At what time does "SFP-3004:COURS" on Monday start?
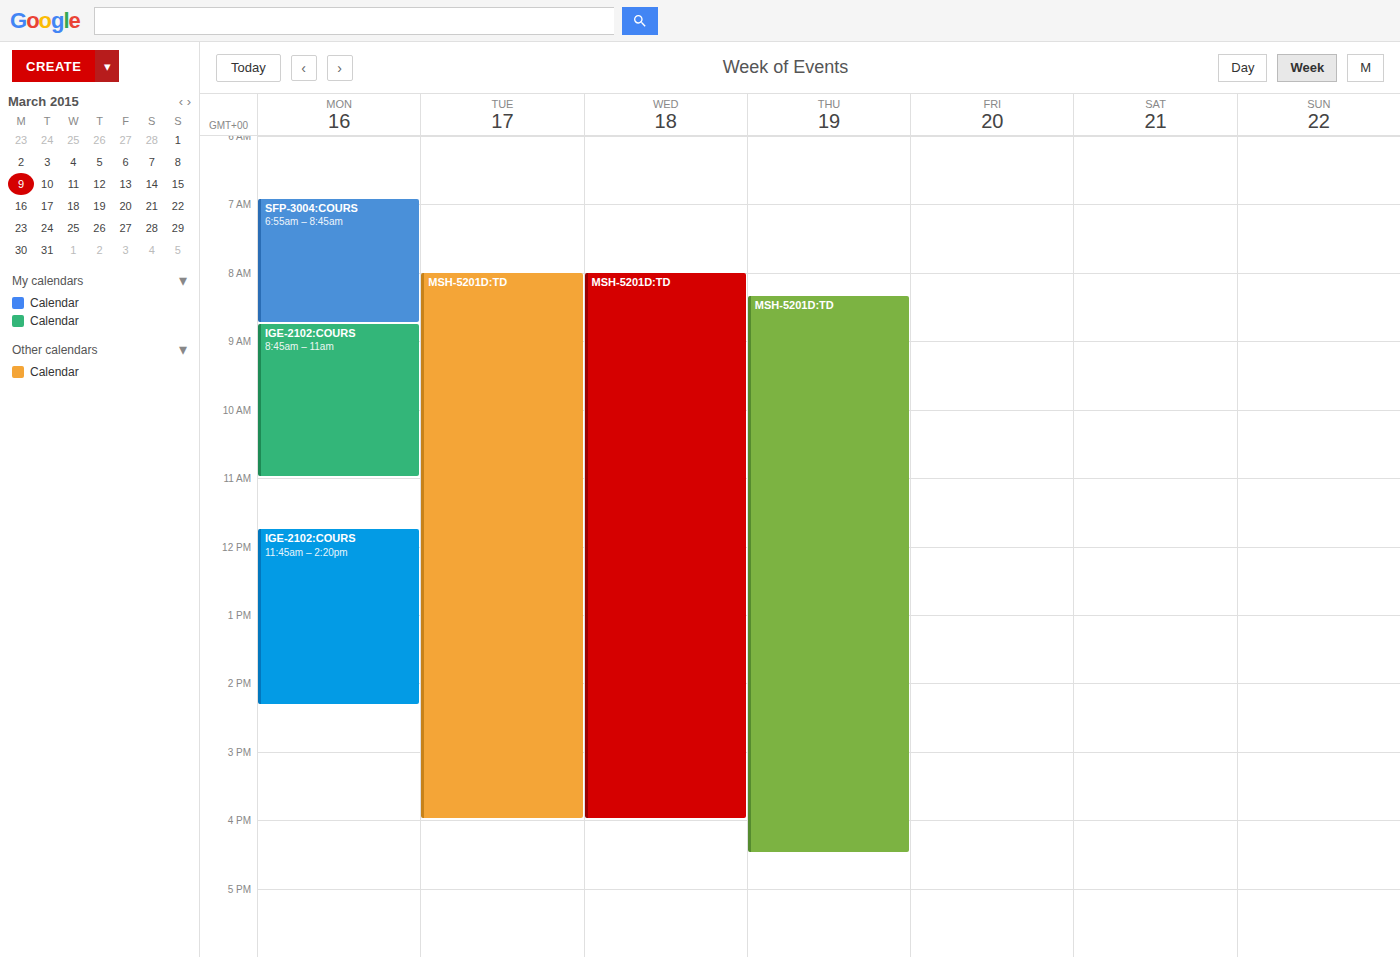
6:55 AM